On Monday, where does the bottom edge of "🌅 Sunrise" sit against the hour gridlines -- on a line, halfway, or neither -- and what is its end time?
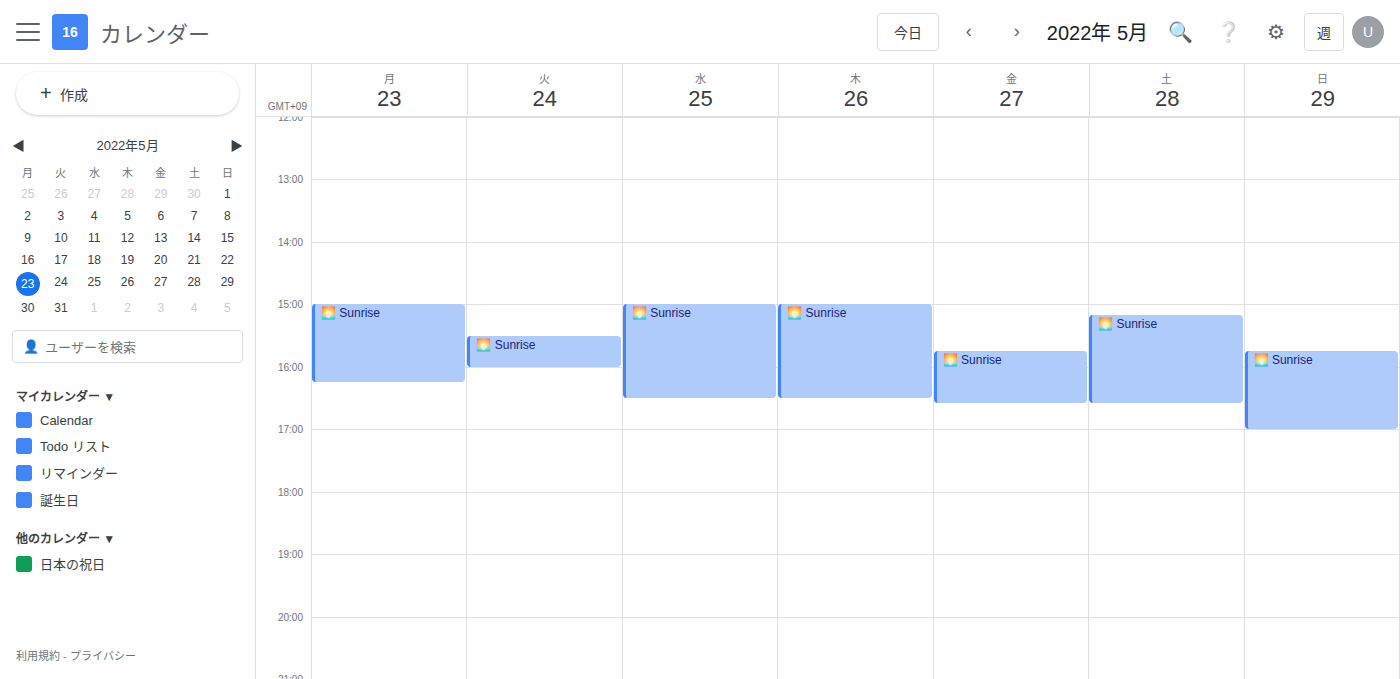
16:15 -- neither: a quarter of the way from the 16:00 line to the 17:00 line.